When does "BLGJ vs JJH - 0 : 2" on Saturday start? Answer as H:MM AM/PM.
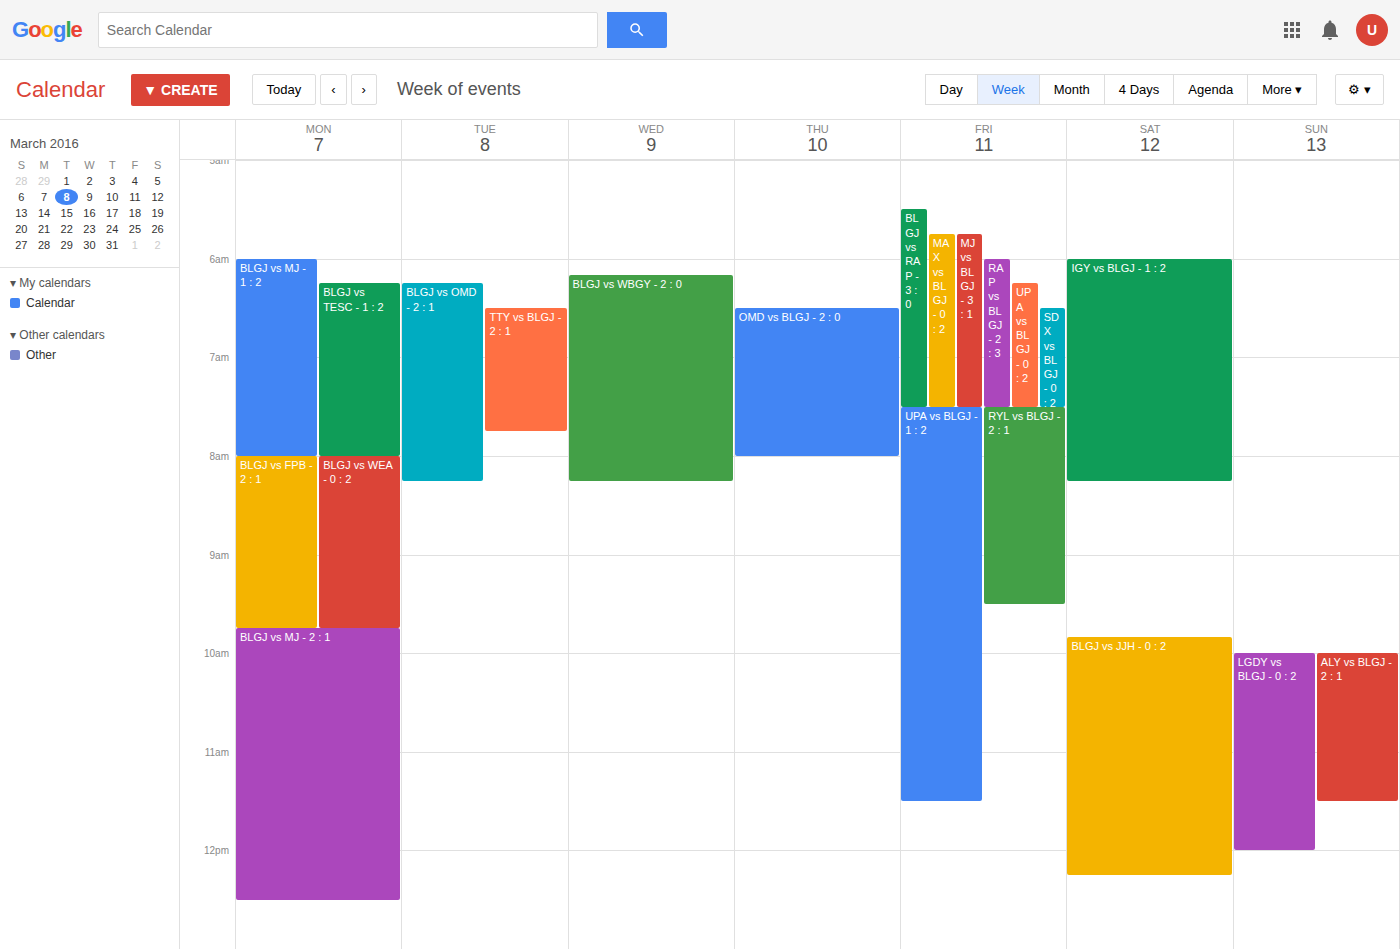
9:50 AM